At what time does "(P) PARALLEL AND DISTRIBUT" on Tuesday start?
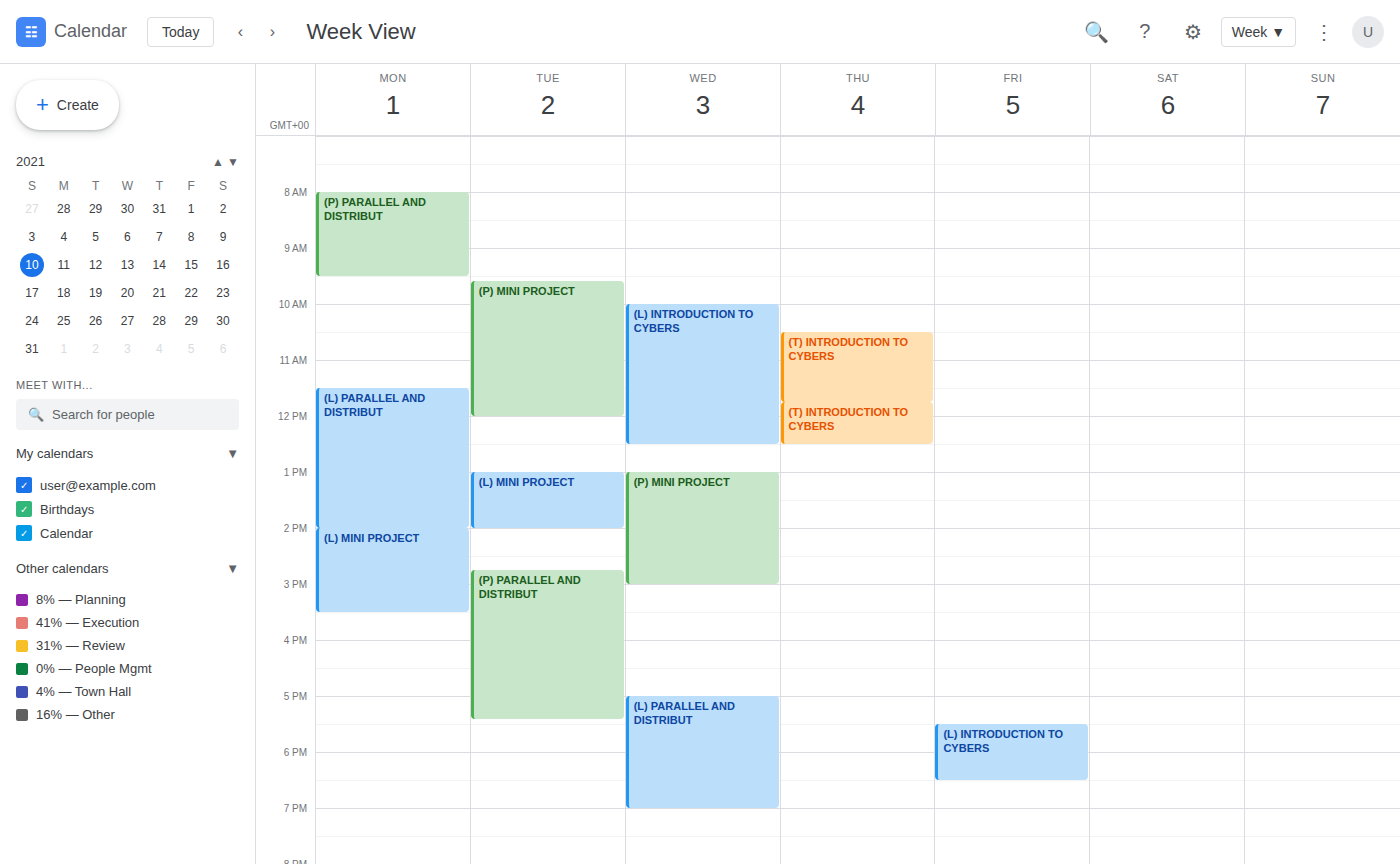
2:45 PM